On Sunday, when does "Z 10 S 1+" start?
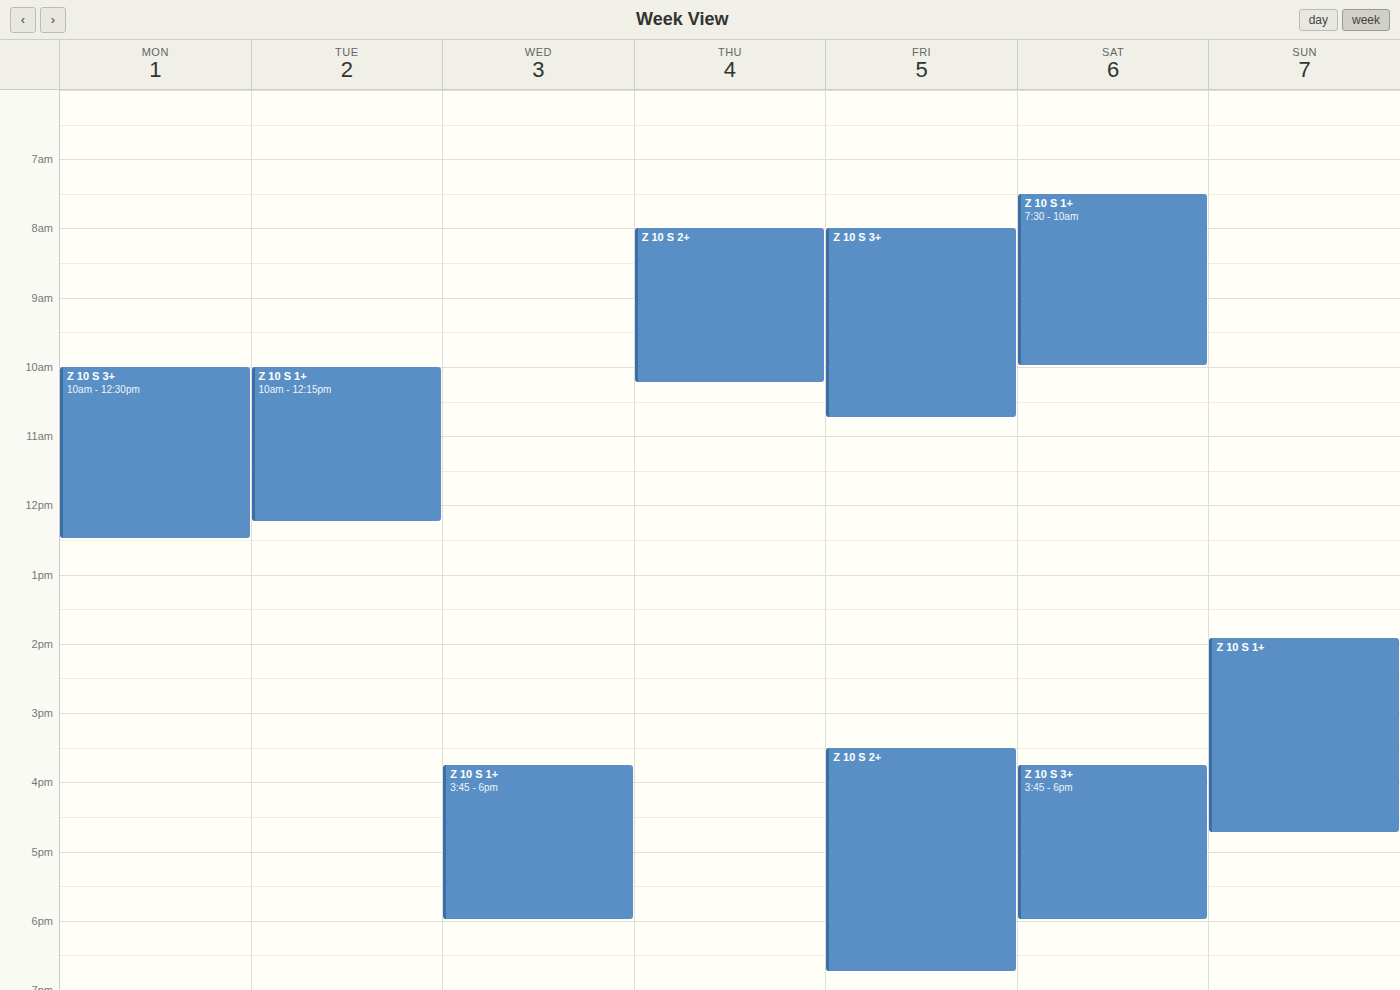
1:55 PM